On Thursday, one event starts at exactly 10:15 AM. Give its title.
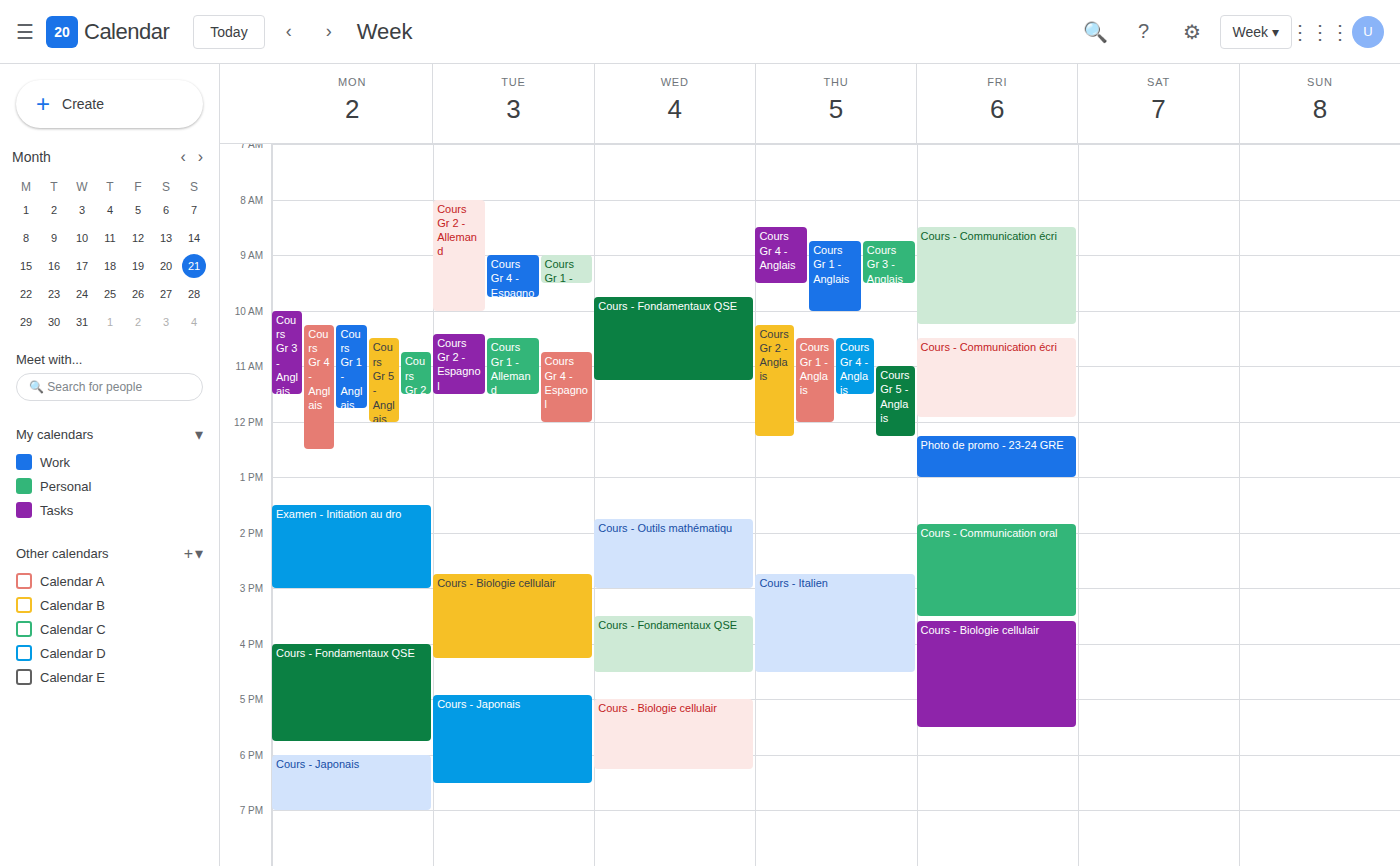
"Cours Gr 2 - Anglais"